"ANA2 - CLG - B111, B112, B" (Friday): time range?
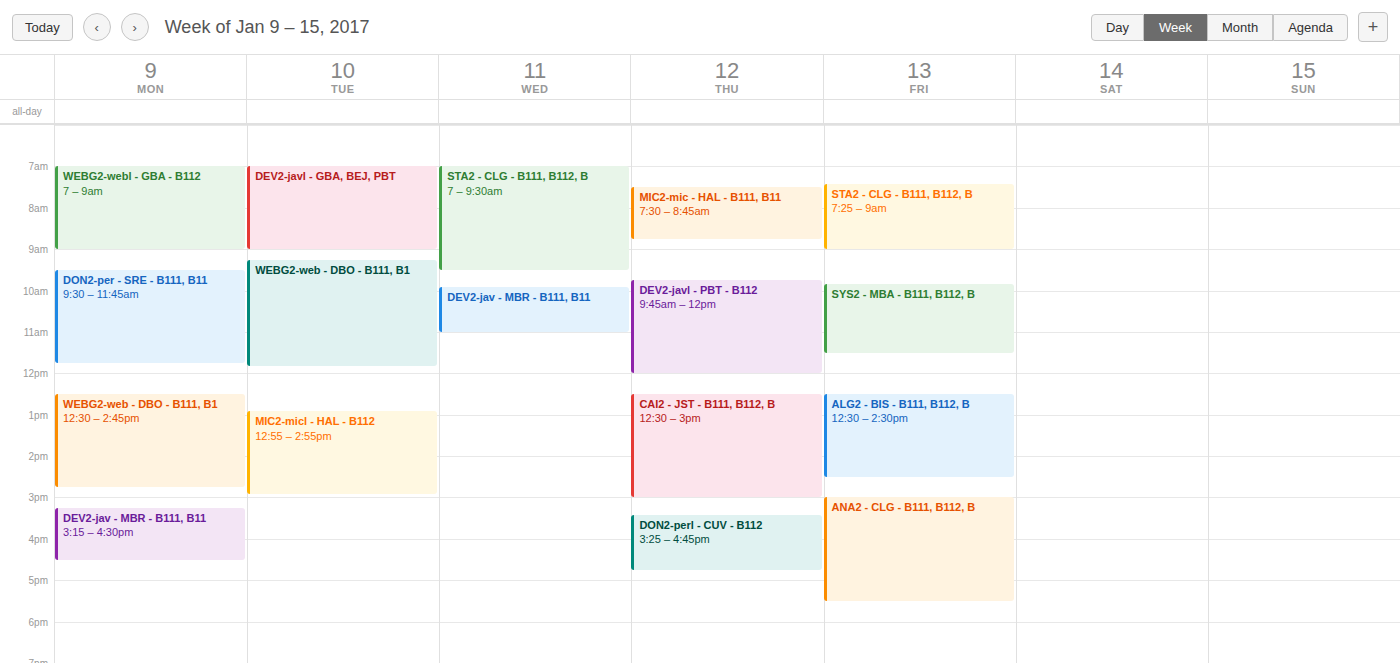
3:00 PM to 5:30 PM